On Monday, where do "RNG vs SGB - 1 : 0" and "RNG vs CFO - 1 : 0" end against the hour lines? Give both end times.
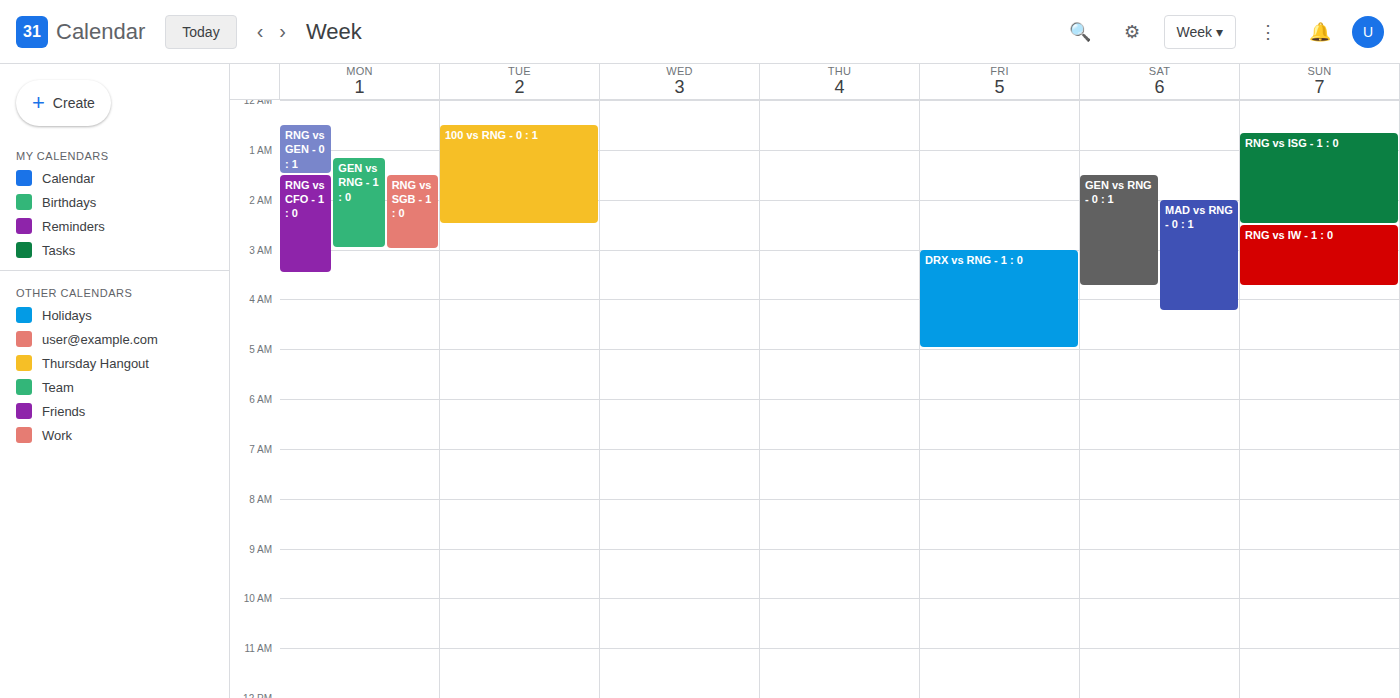
"RNG vs SGB - 1 : 0": 3:00 AM, exactly on the 3 AM line. "RNG vs CFO - 1 : 0": 3:30 AM, halfway between the 3 AM and 4 AM lines.